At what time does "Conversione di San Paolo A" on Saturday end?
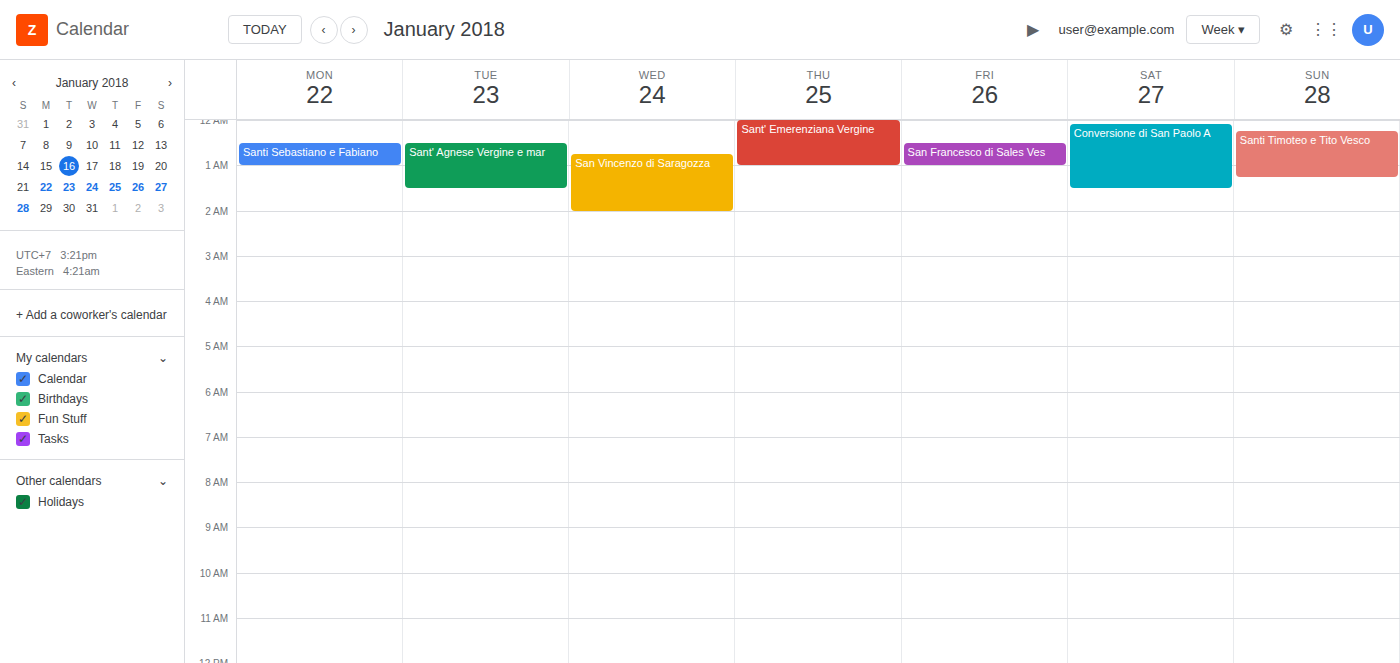
1:30 AM